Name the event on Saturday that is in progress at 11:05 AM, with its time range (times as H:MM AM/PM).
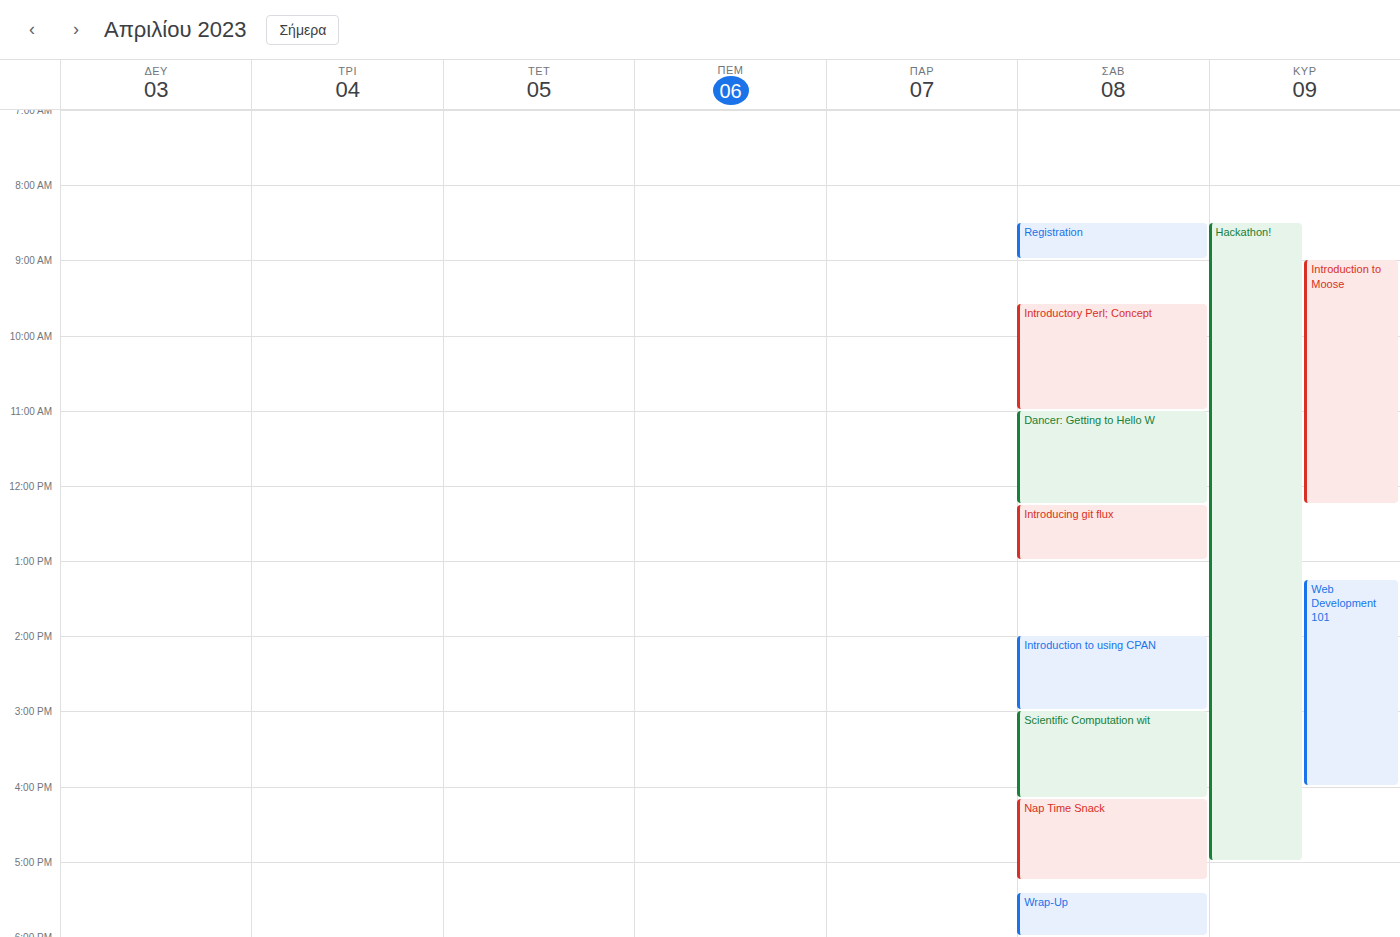
"Dancer: Getting to Hello W", 11:00 AM to 12:15 PM